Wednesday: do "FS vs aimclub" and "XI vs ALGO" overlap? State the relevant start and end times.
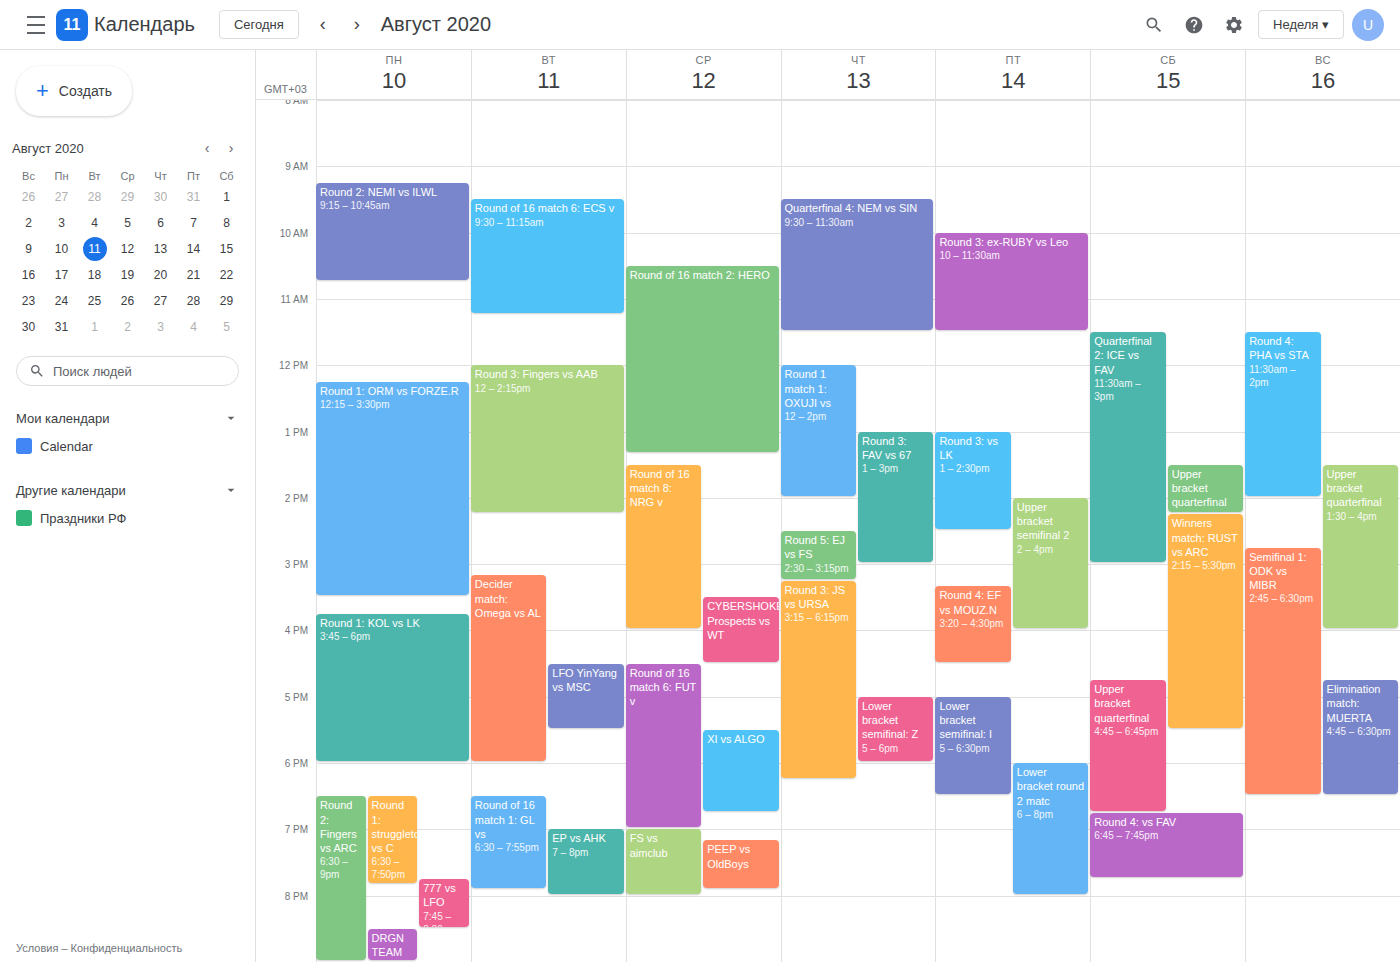
"XI vs ALGO" ends at 6:45 PM and "FS vs aimclub" starts at 7:00 PM -- no overlap.